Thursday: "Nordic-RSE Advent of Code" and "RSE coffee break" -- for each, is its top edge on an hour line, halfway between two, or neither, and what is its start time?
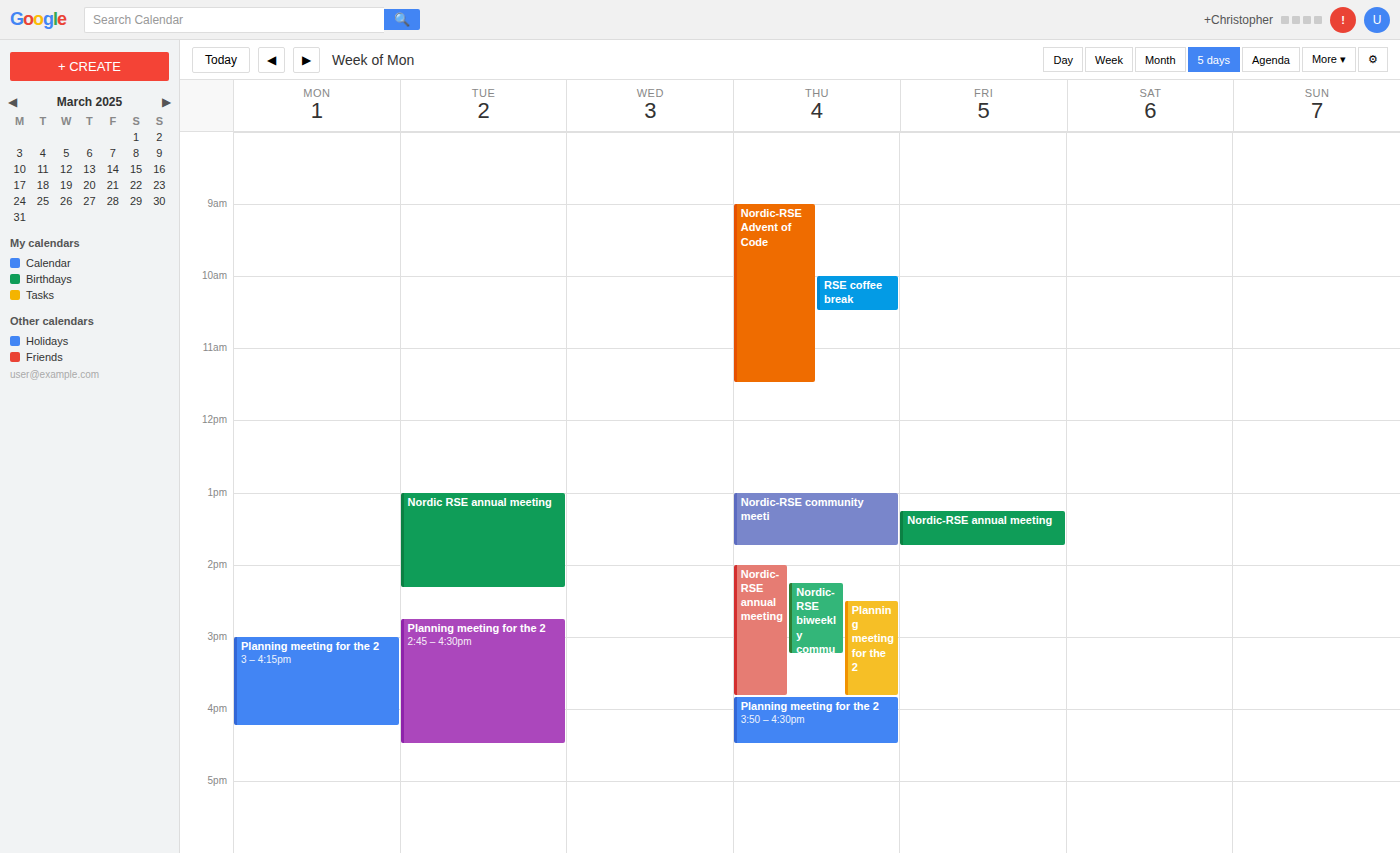
"Nordic-RSE Advent of Code": 9:00 AM, exactly on the 9 AM line. "RSE coffee break": 10:00 AM, exactly on the 10 AM line.